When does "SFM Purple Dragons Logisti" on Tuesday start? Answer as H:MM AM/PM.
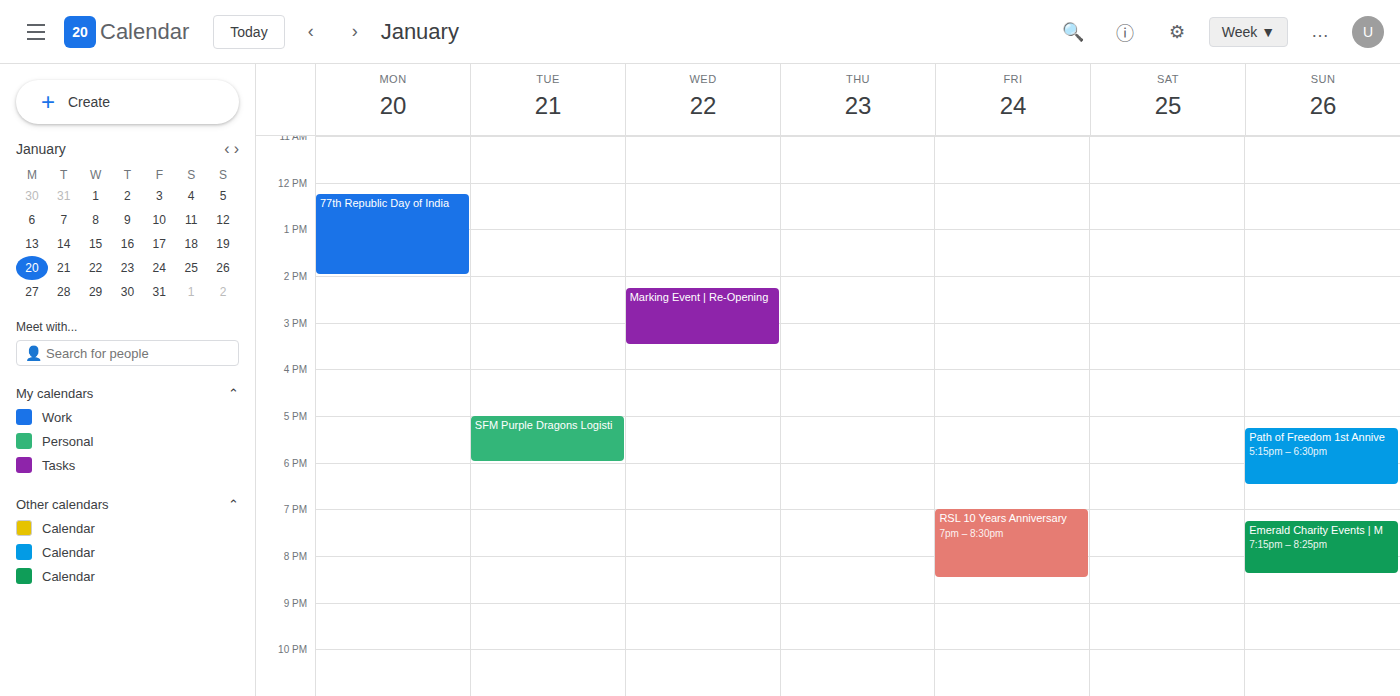
5:00 PM